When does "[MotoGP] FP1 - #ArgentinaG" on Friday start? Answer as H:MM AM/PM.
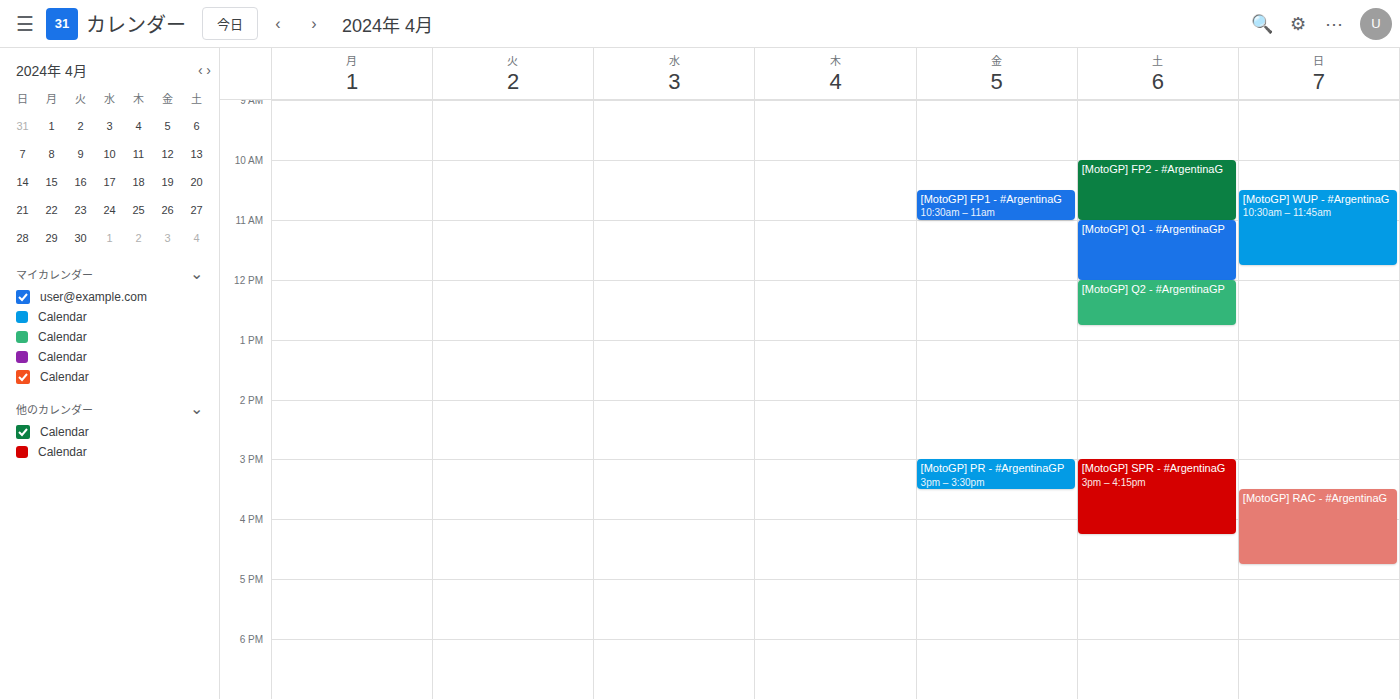
10:30 AM